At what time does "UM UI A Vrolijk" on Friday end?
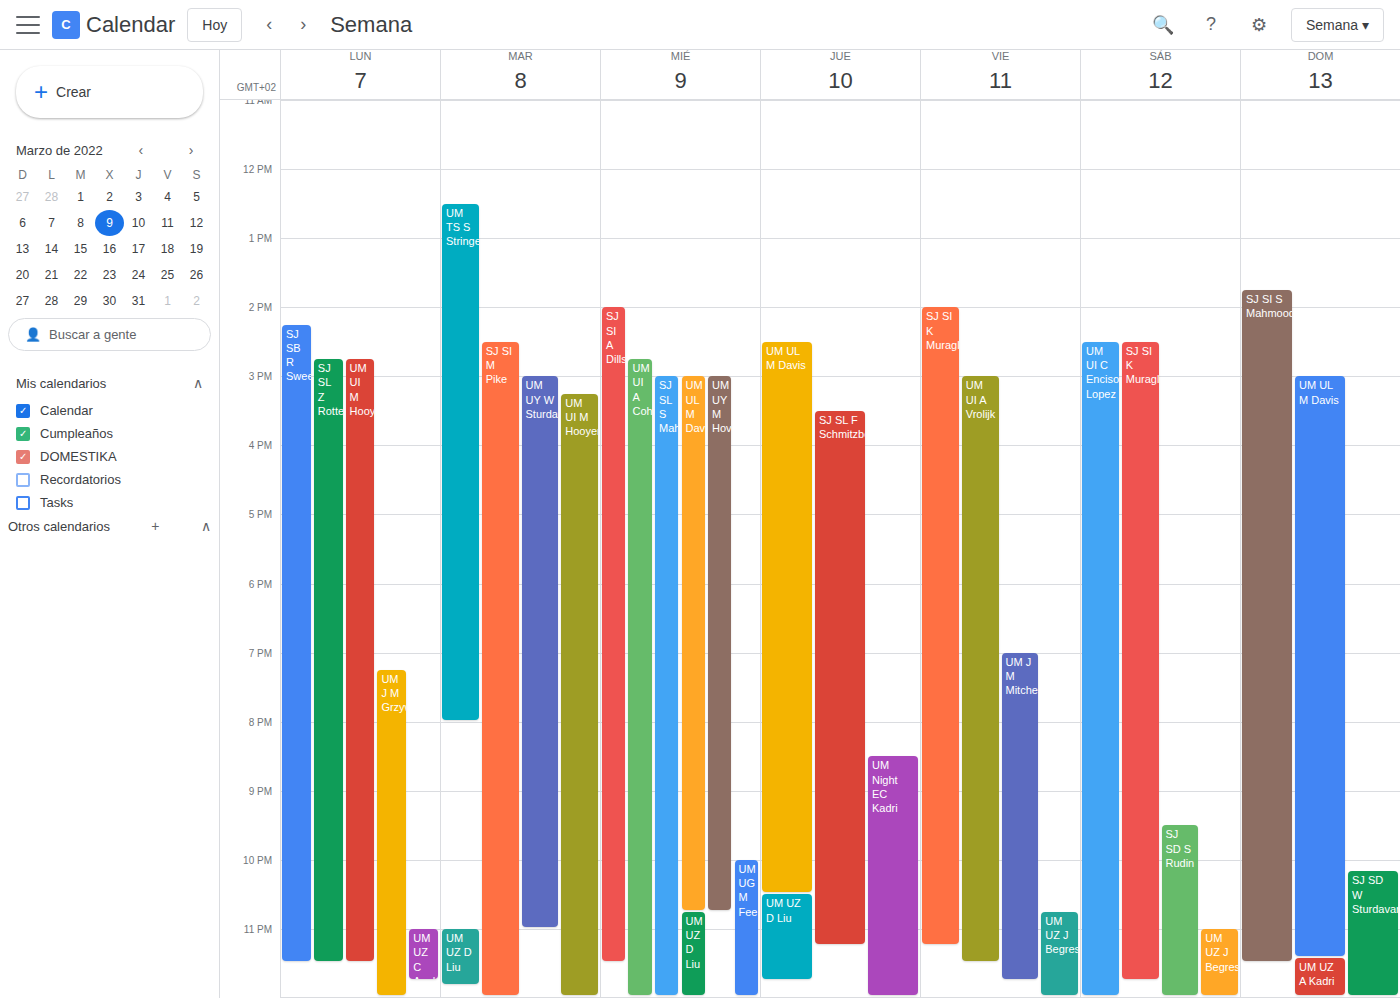
11:30 PM